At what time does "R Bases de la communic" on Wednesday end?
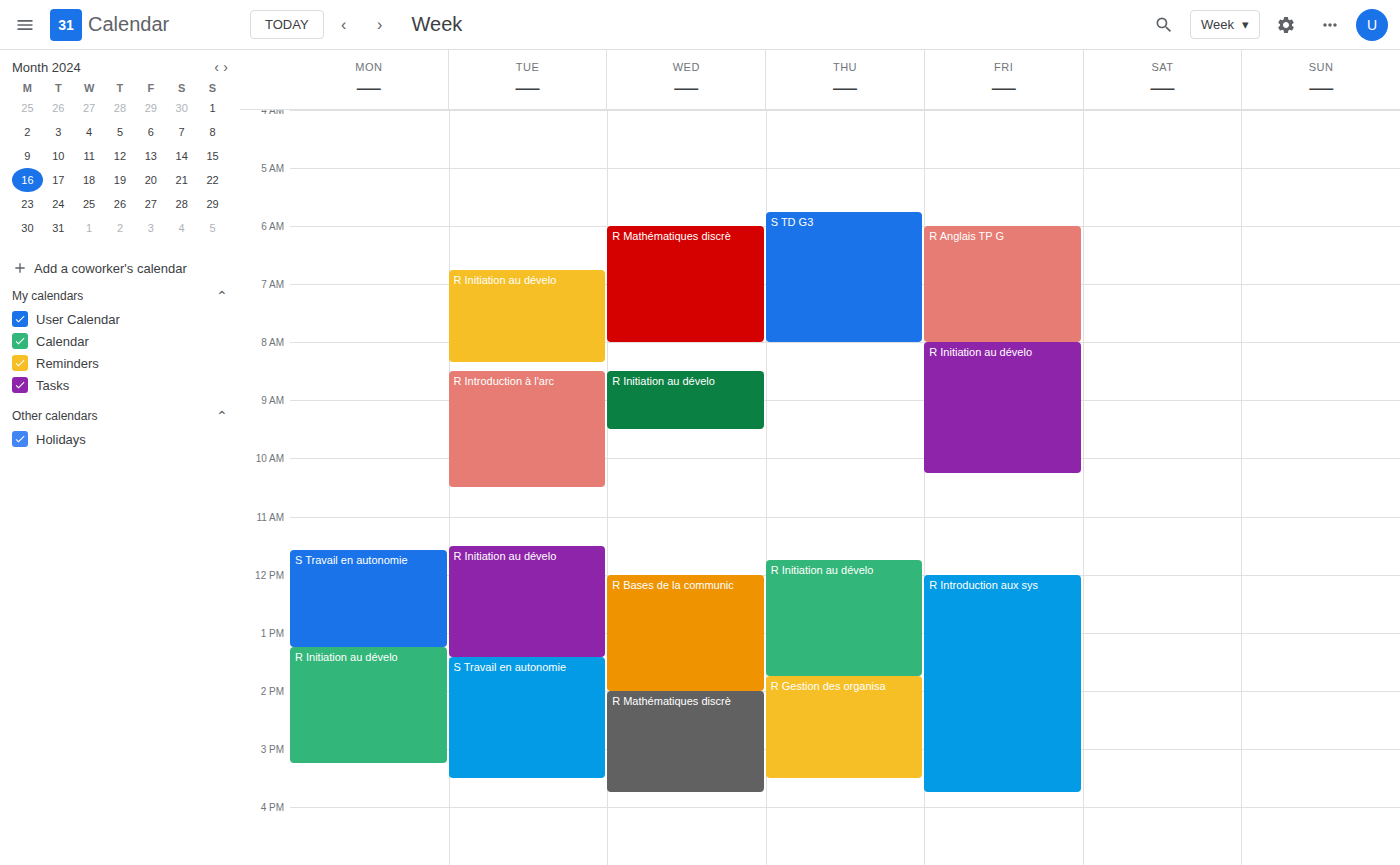
2:00 PM